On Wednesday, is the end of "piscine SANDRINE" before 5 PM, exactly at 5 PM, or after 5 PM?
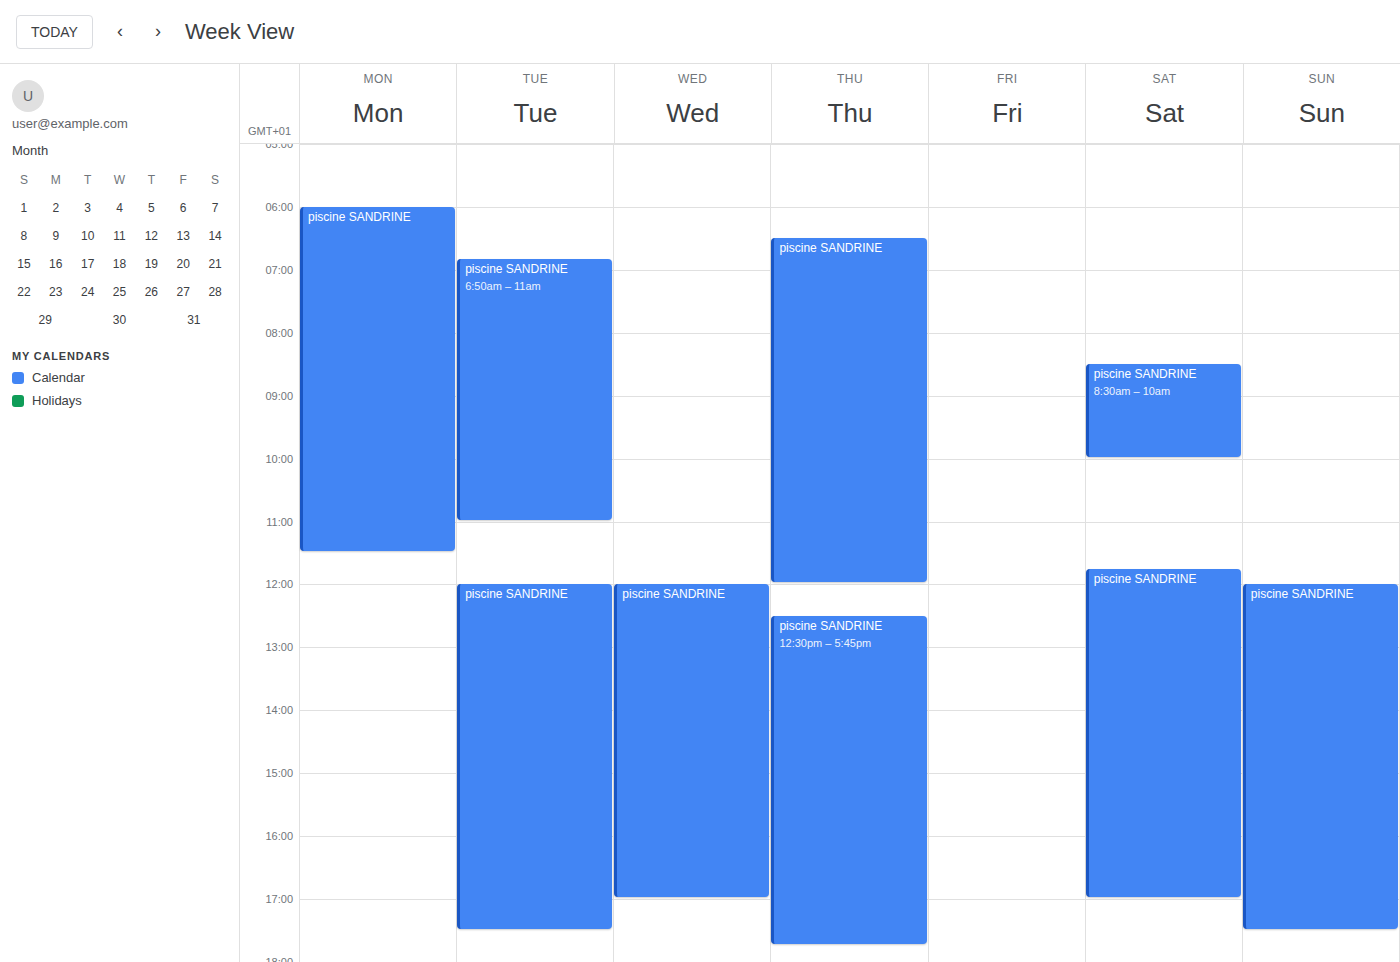
5:00 PM -- exactly at 5 PM, on the 5 PM line.